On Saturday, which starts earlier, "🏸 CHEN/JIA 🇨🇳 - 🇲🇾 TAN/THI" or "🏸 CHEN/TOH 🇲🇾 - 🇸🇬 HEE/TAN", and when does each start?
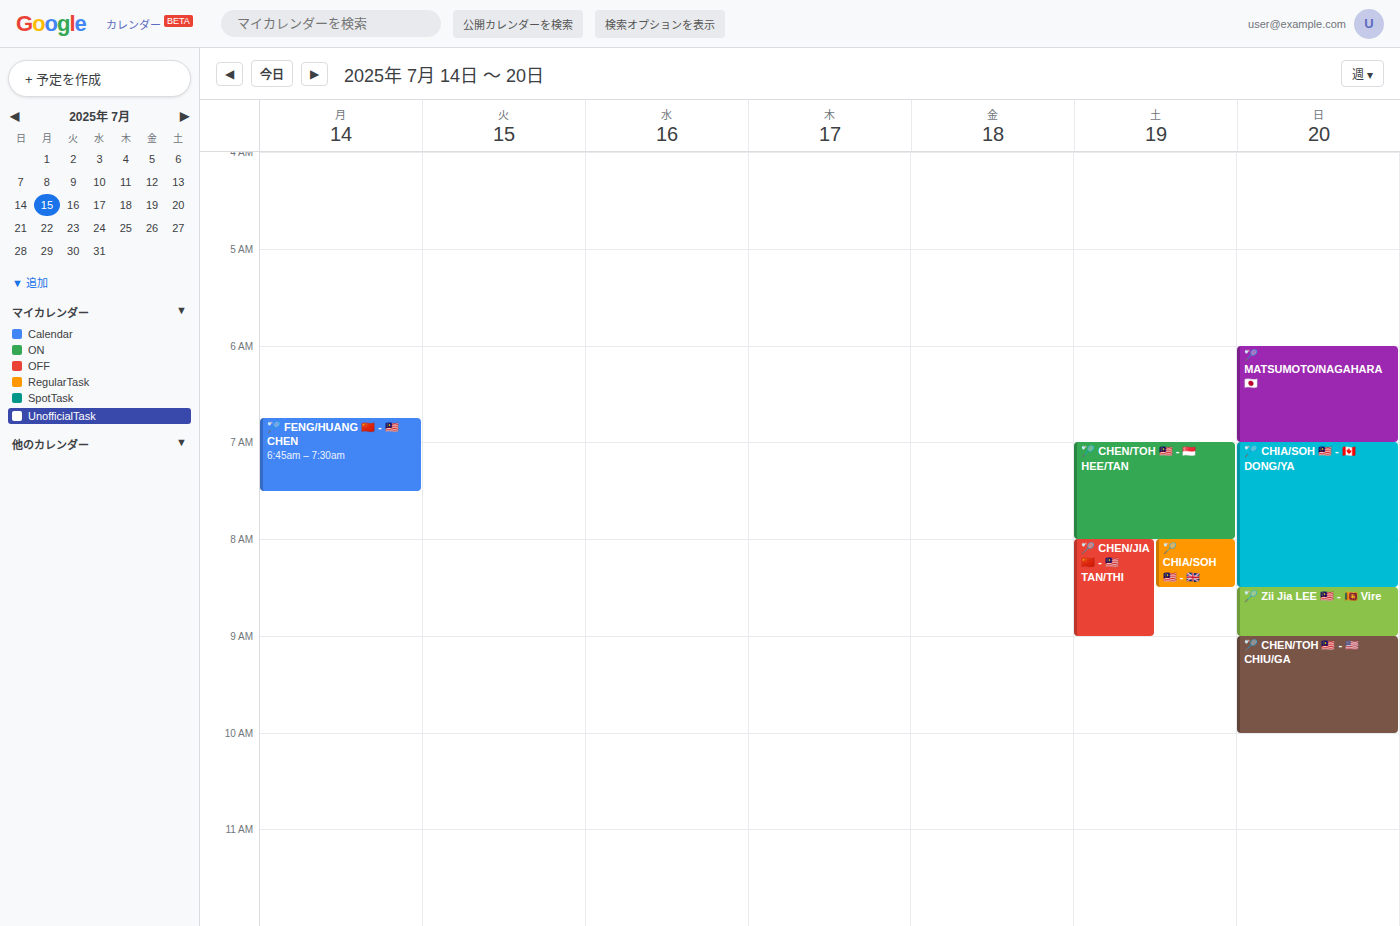
"🏸 CHEN/TOH 🇲🇾 - 🇸🇬 HEE/TAN" 07:00; "🏸 CHEN/JIA 🇨🇳 - 🇲🇾 TAN/THI" 08:00.